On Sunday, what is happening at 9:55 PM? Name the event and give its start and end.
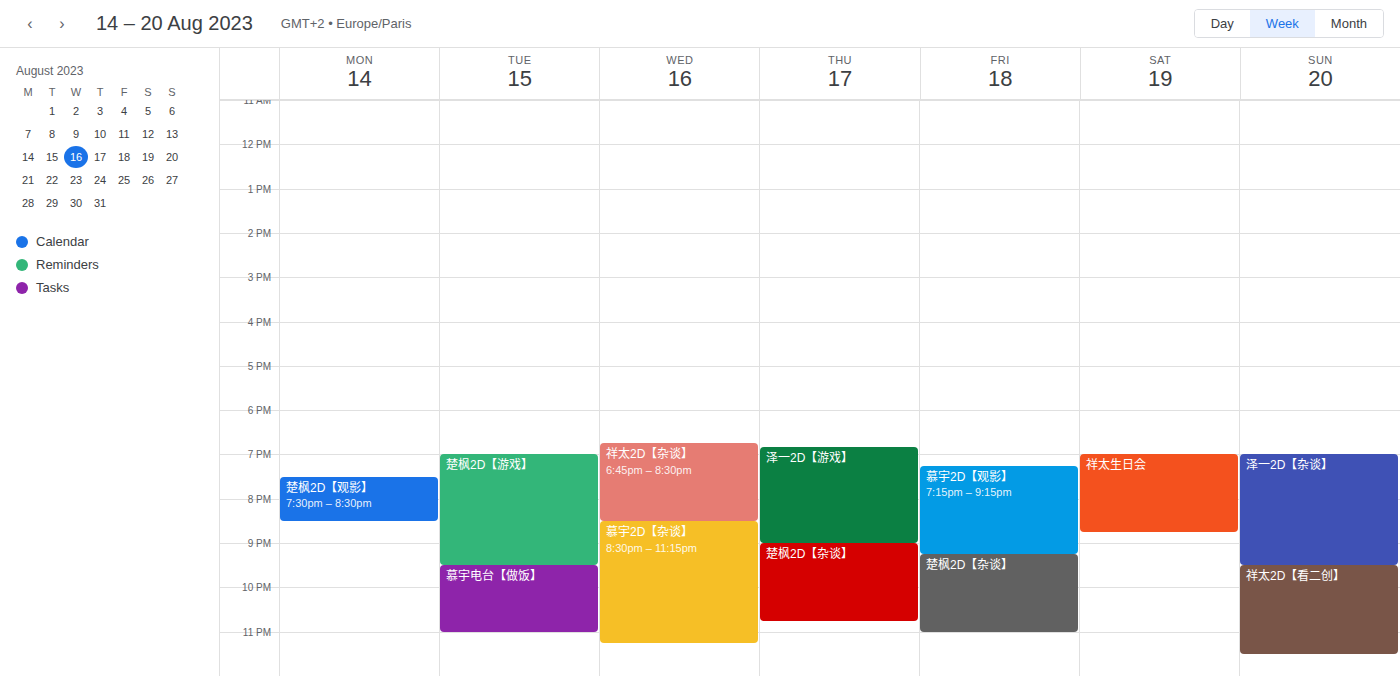
"祥太2D【看二创】", 9:30 PM to 11:30 PM